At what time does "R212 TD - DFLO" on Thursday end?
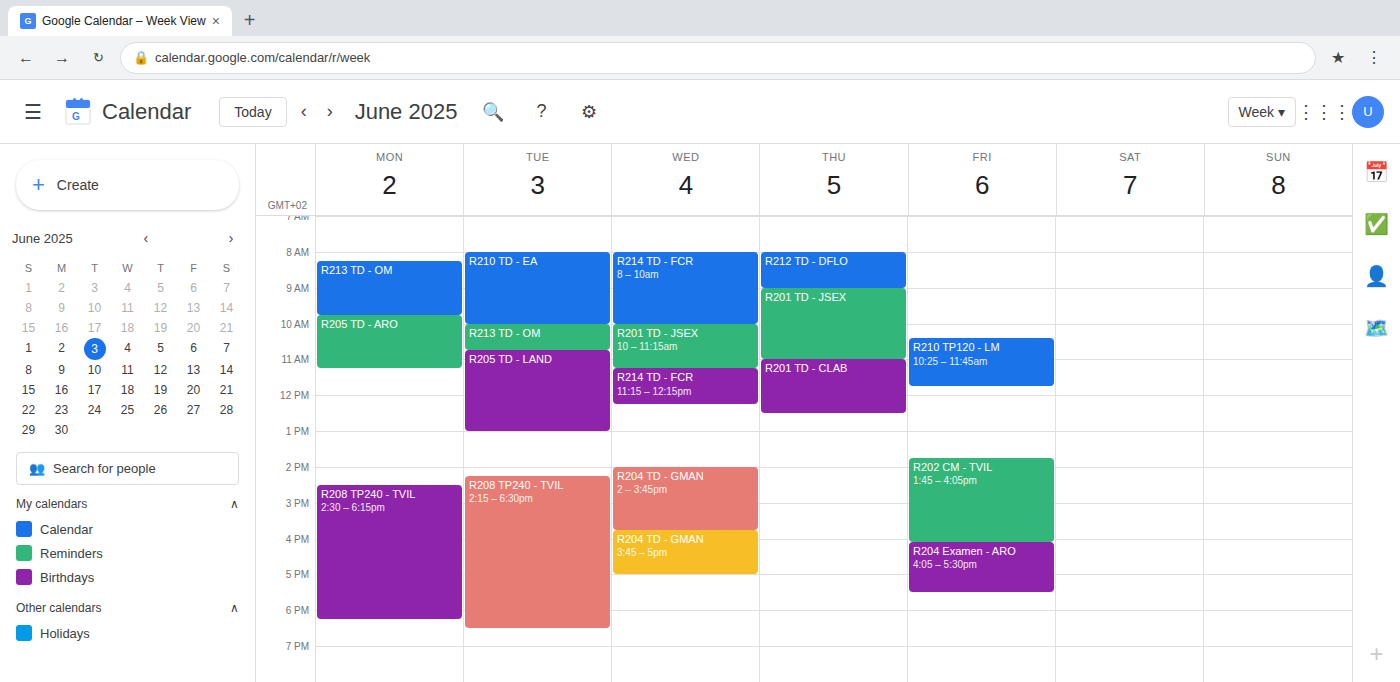
09:00